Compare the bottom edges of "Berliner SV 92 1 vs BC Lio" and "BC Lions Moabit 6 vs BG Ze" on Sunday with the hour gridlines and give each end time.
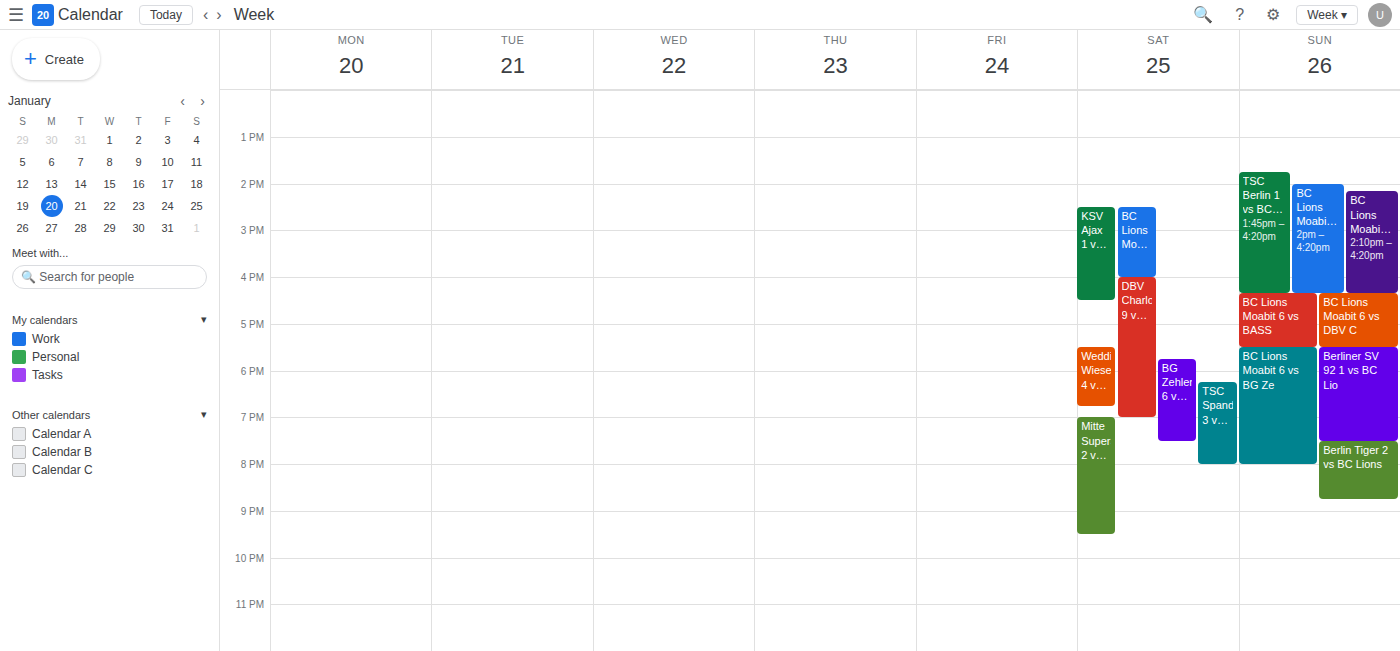
"Berliner SV 92 1 vs BC Lio": 7:30 PM, halfway between the 7 PM and 8 PM lines. "BC Lions Moabit 6 vs BG Ze": 8:00 PM, exactly on the 8 PM line.